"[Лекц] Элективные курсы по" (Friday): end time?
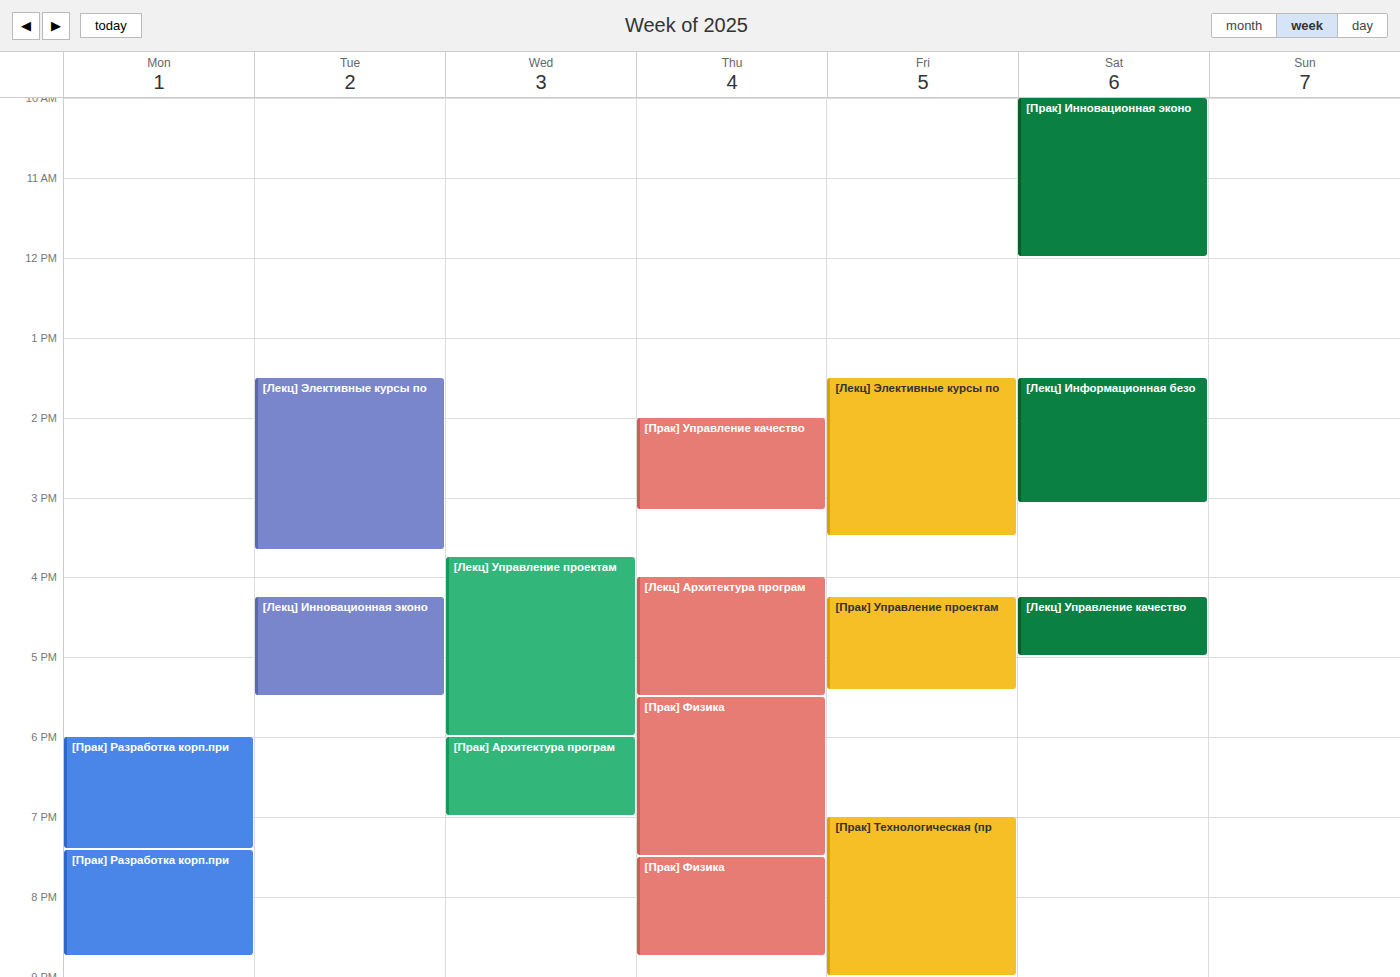
3:30 PM